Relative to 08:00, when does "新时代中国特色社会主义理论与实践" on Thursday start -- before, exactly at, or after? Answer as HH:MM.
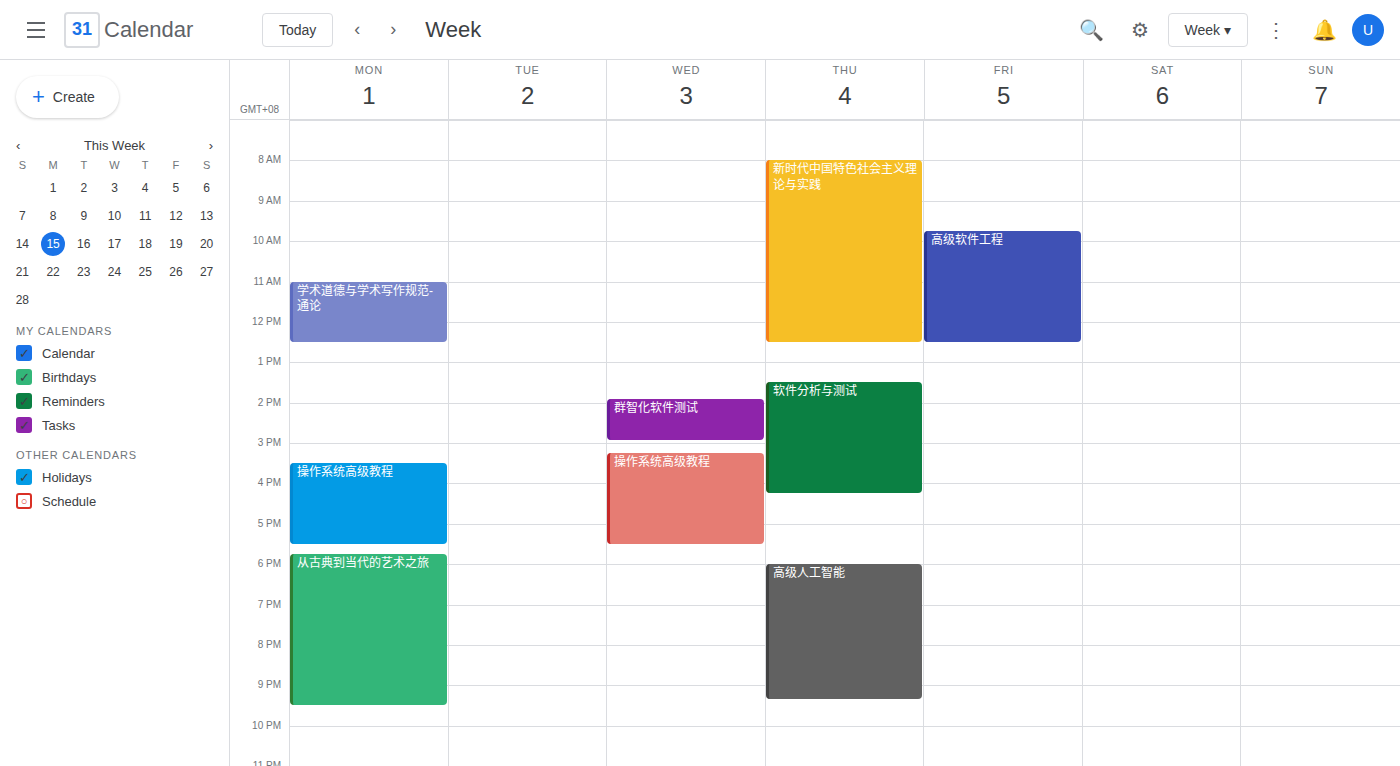
08:00 -- exactly at 08:00, on the 08:00 line.